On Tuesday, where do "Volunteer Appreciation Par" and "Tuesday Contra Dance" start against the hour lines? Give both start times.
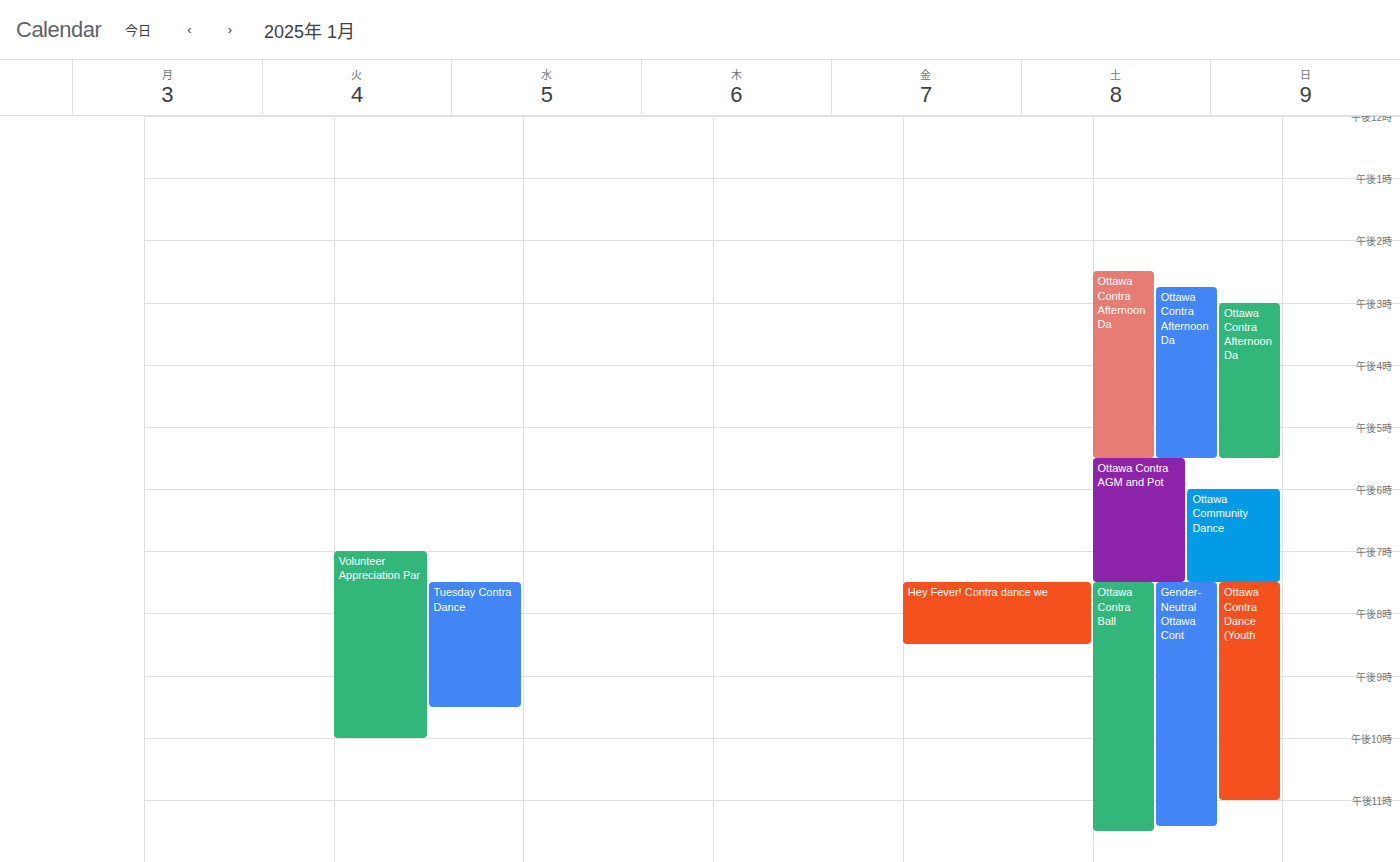
"Volunteer Appreciation Par": 19:00, exactly on the 19:00 line. "Tuesday Contra Dance": 19:30, halfway between the 19:00 and 20:00 lines.